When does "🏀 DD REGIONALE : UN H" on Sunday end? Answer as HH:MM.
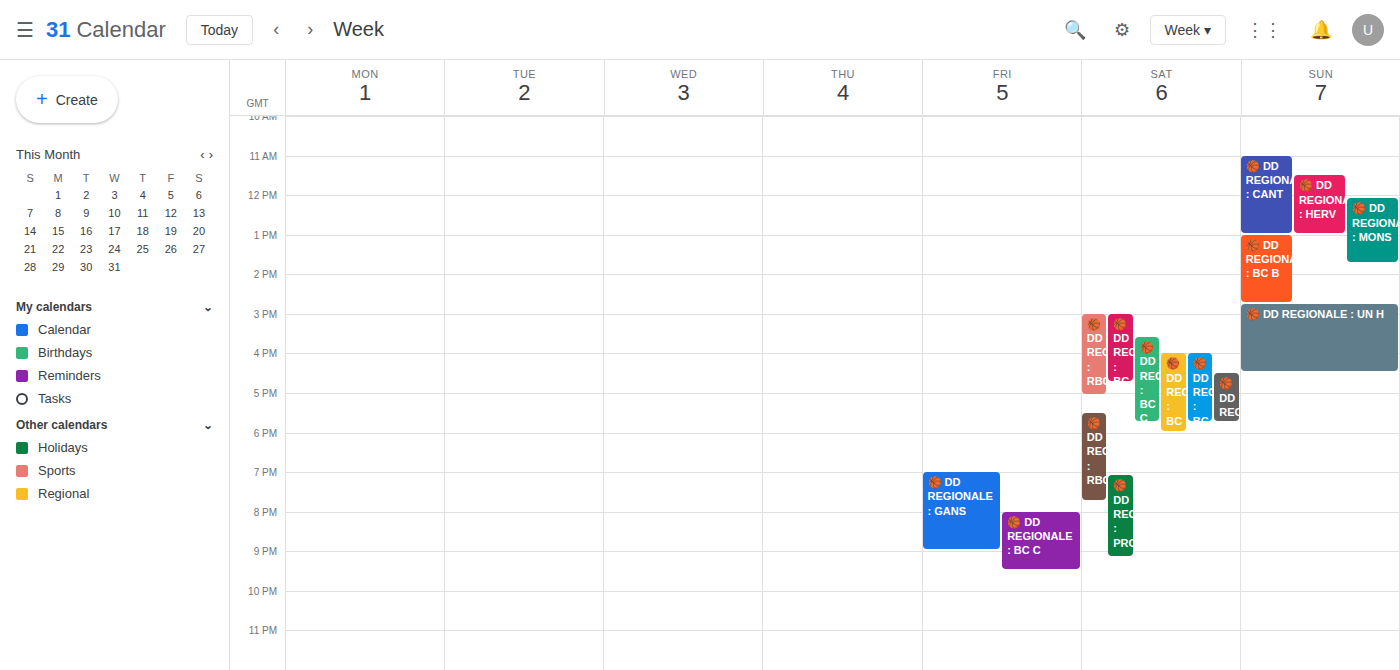
16:30